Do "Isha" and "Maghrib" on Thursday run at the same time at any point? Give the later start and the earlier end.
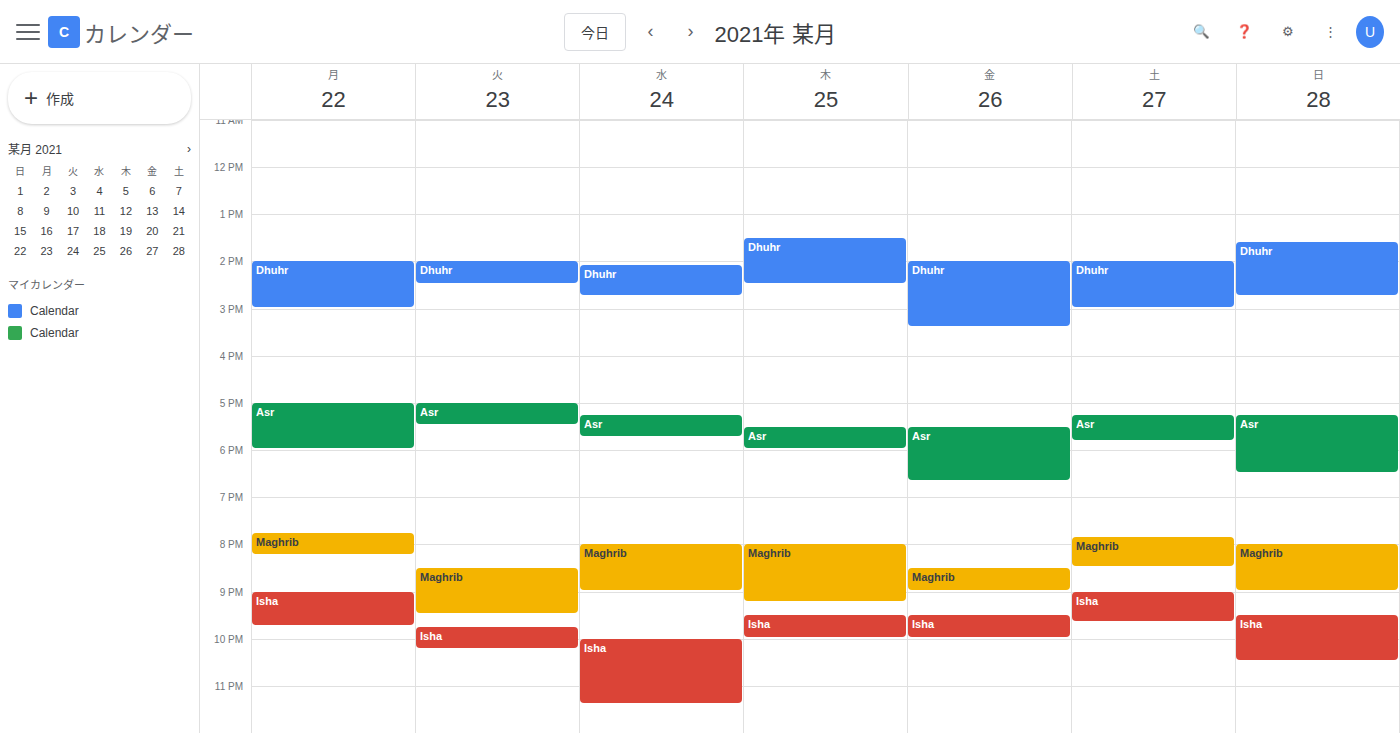
"Maghrib" ends at 9:15 PM and "Isha" starts at 9:30 PM -- no overlap.